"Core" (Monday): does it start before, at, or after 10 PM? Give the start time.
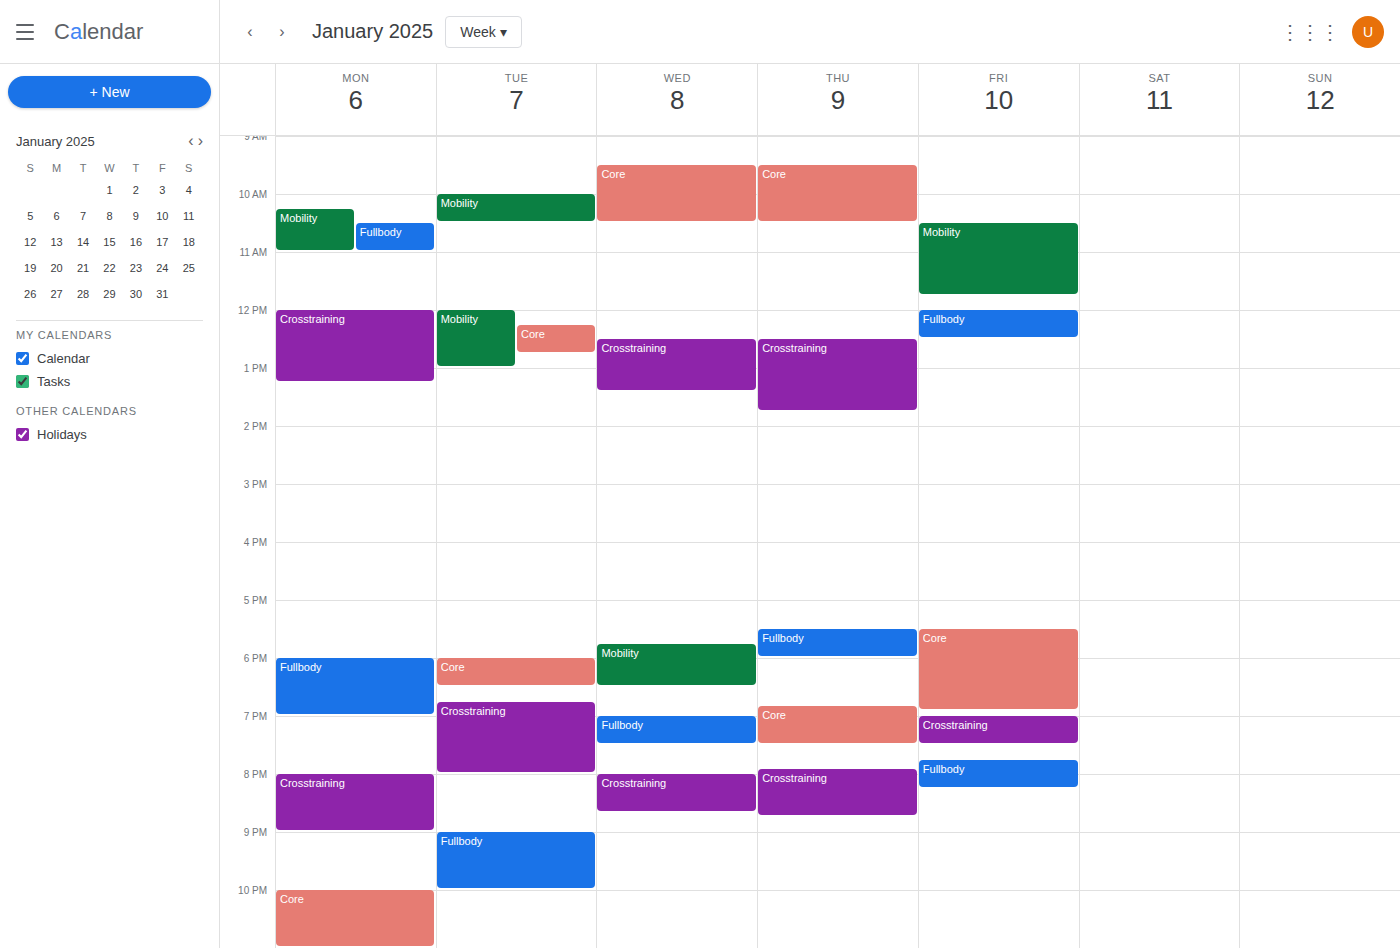
10:00 PM -- exactly at 10 PM, on the 10 PM line.